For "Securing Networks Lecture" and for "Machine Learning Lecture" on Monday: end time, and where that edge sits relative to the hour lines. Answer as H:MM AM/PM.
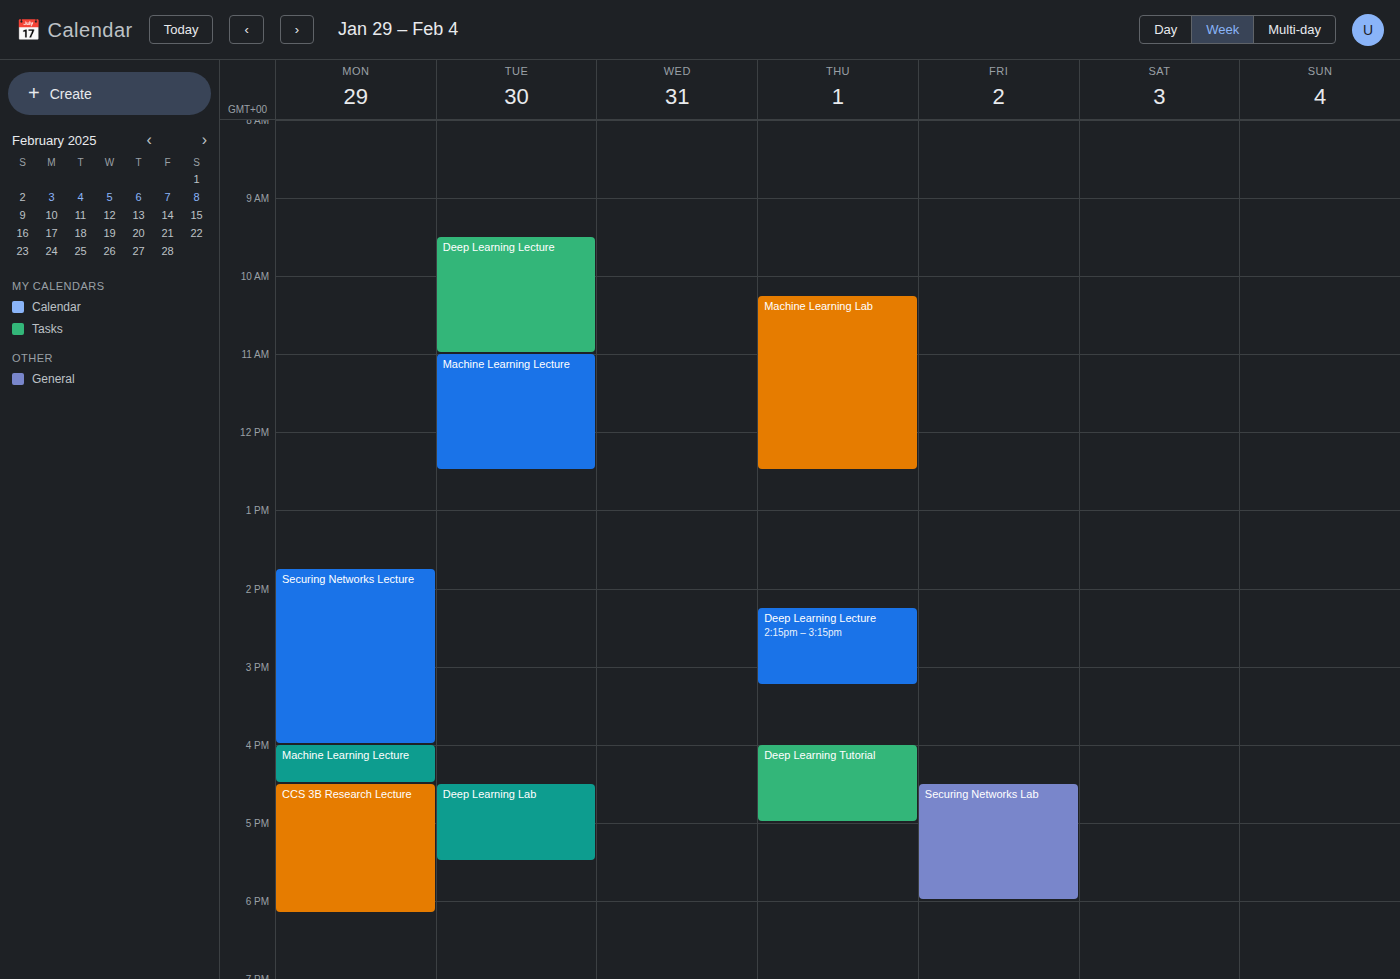
"Securing Networks Lecture": 4:00 PM, exactly on the 4 PM line. "Machine Learning Lecture": 4:30 PM, halfway between the 4 PM and 5 PM lines.